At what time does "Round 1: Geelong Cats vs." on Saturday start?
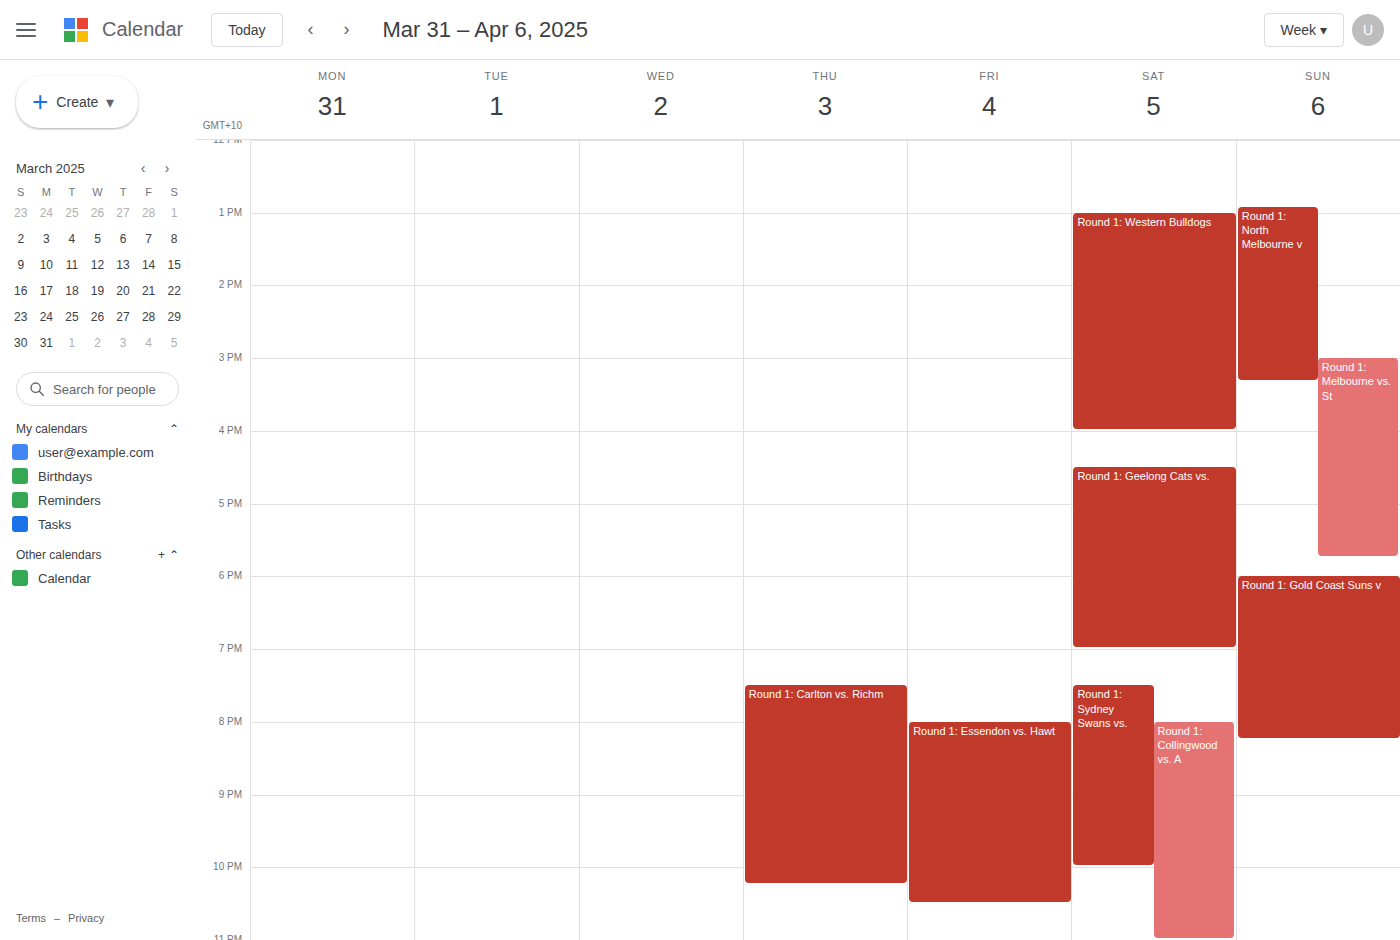
4:30 PM